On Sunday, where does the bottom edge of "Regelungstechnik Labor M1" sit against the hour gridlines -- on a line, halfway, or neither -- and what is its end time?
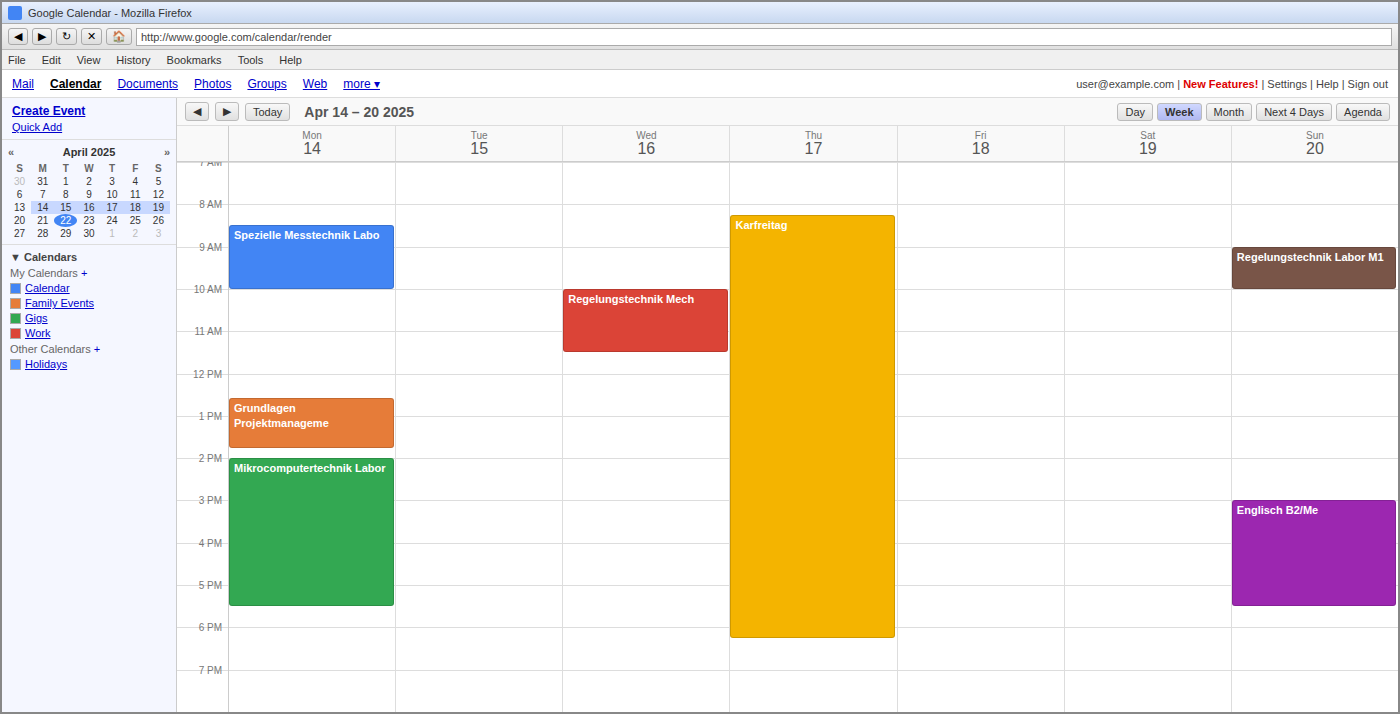
10:00 AM -- exactly on the 10 AM line.